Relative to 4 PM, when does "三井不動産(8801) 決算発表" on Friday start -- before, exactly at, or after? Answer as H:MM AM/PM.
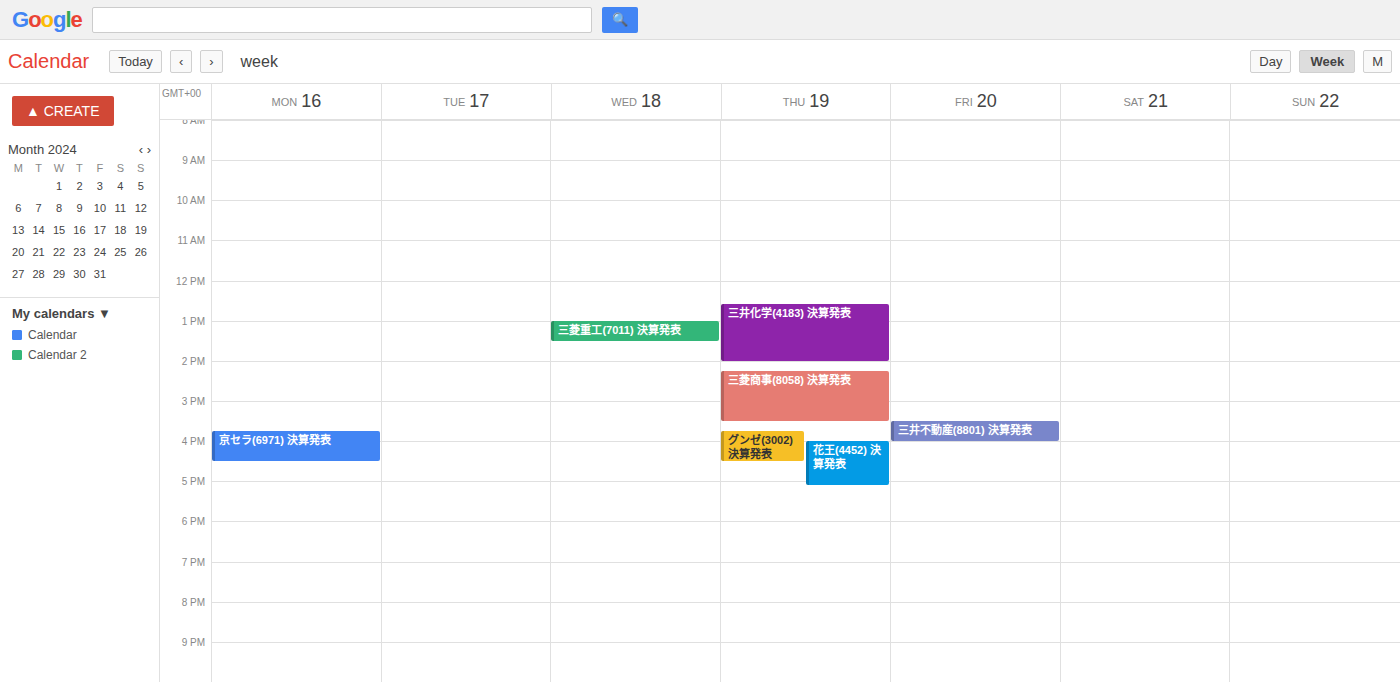
3:30 PM -- before 4 PM, 30 minutes above the 4 PM line.